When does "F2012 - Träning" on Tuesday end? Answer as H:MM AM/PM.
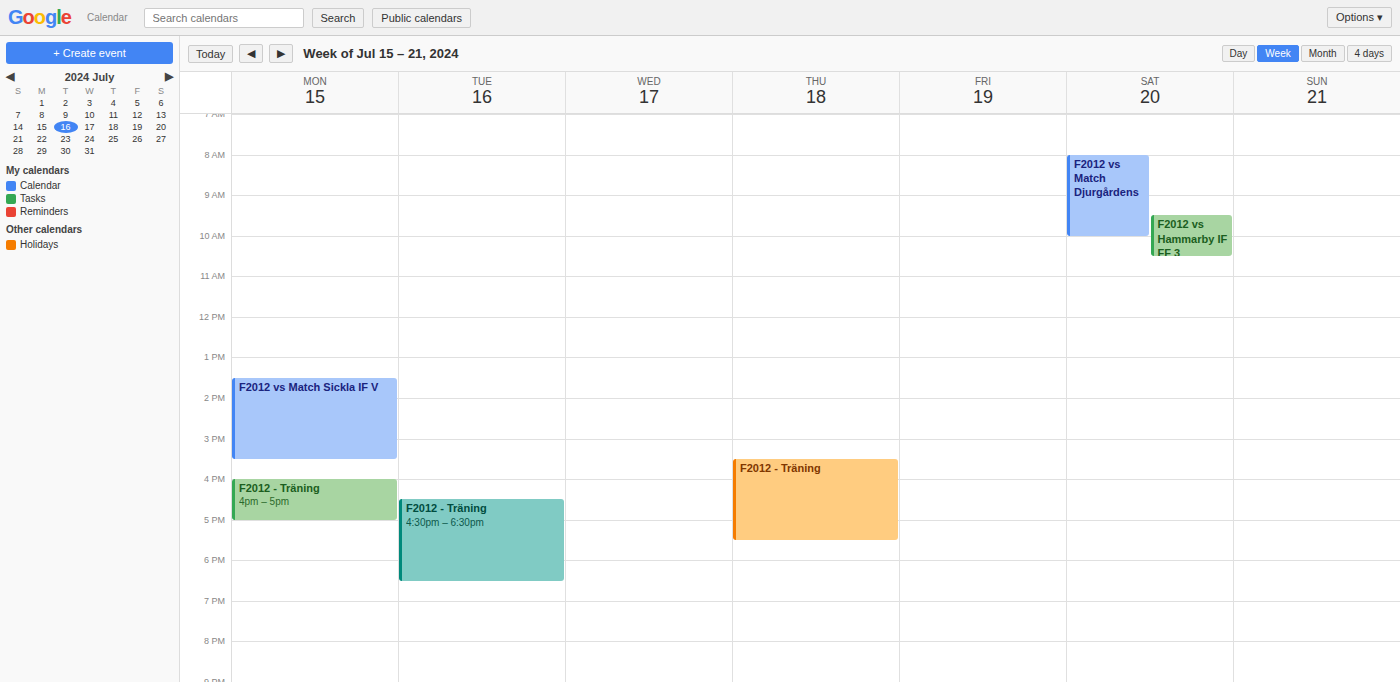
6:30 PM